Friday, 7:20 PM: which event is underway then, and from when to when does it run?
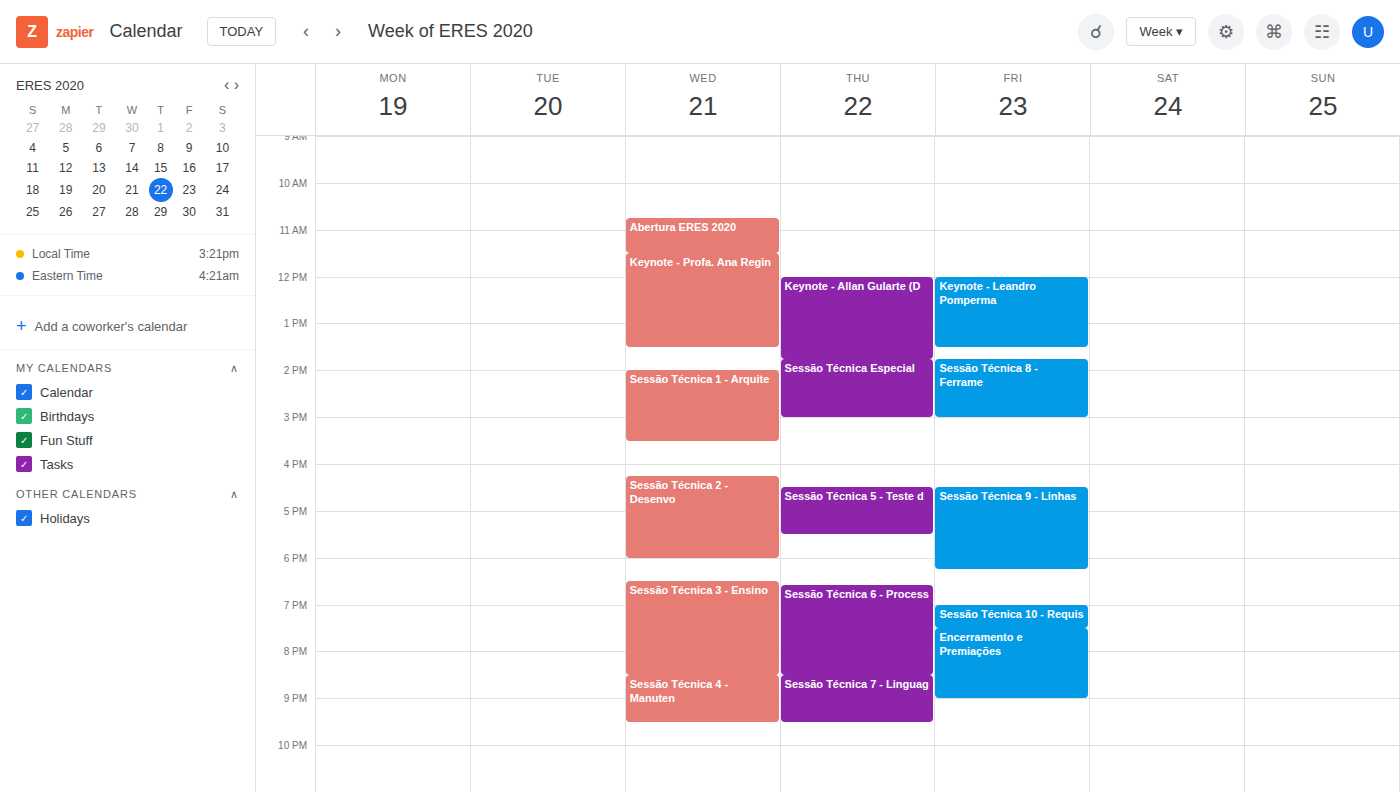
"Sessão Técnica 10 - Requis", 7:00 PM to 7:30 PM